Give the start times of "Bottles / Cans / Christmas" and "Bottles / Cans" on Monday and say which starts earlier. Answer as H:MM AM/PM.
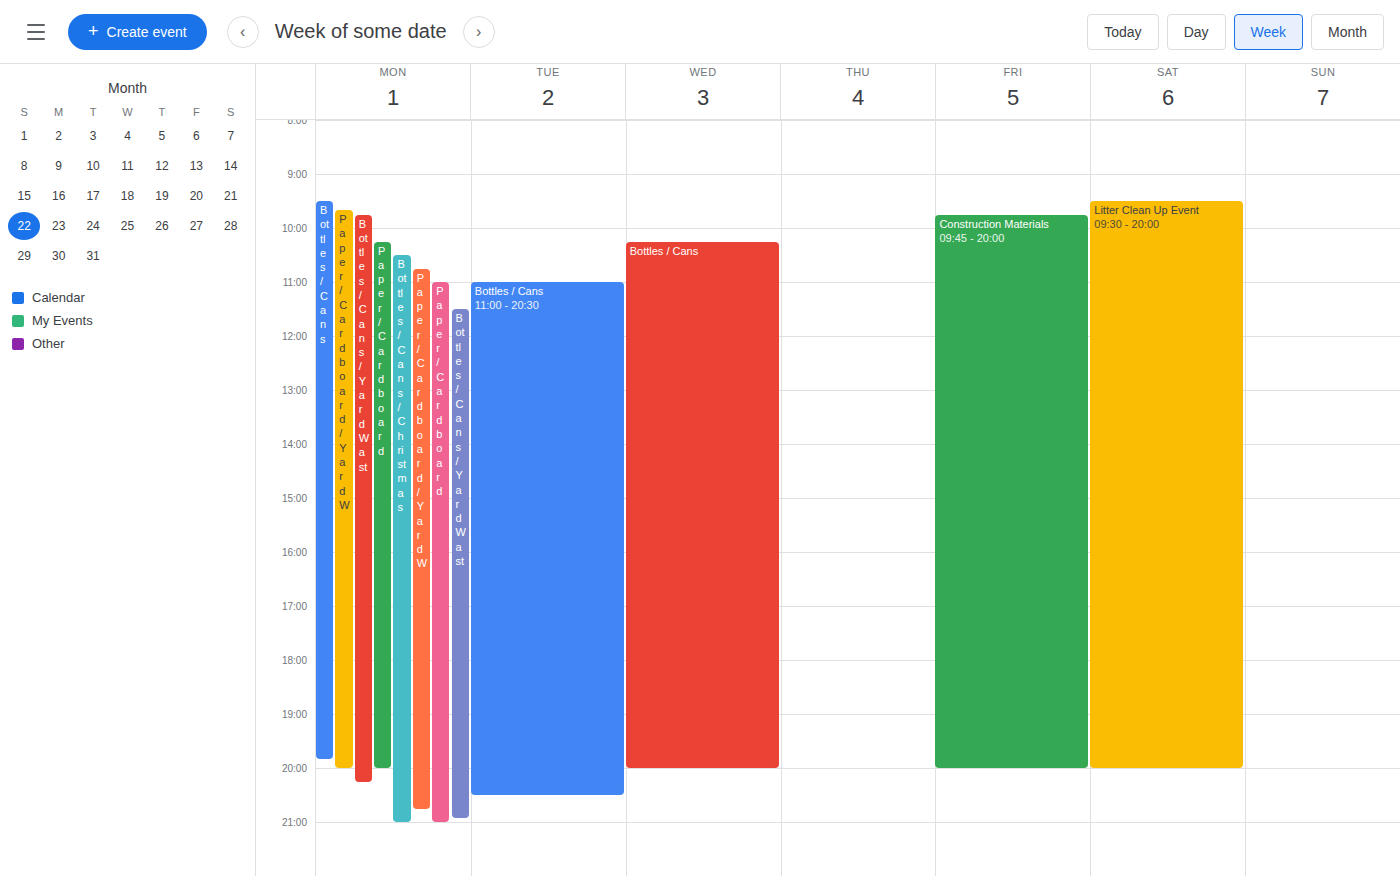
"Bottles / Cans" 9:30 AM; "Bottles / Cans / Christmas" 10:30 AM.